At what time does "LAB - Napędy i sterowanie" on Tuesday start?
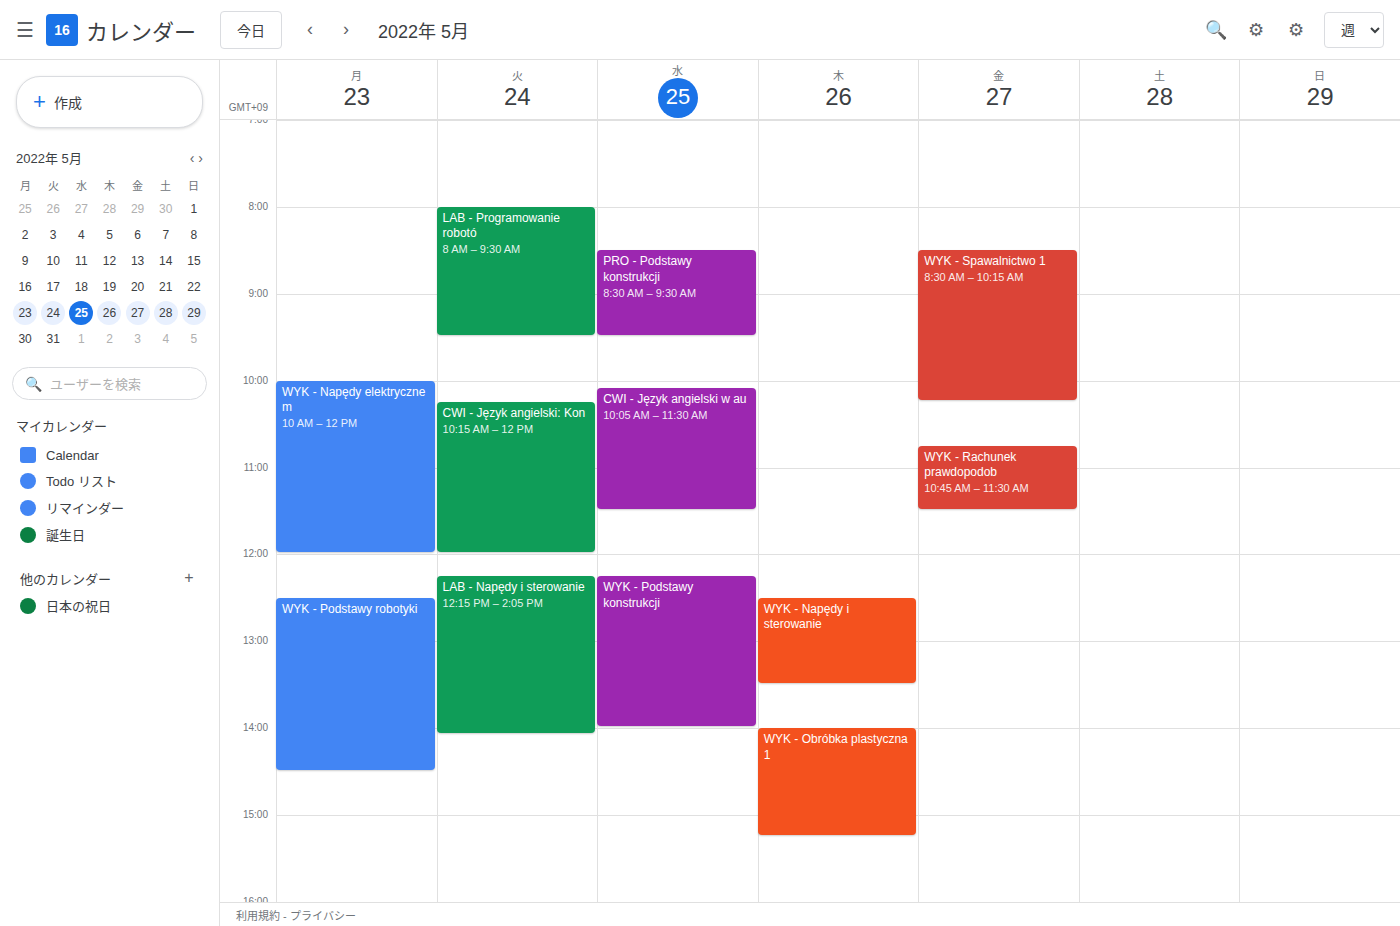
12:15 PM